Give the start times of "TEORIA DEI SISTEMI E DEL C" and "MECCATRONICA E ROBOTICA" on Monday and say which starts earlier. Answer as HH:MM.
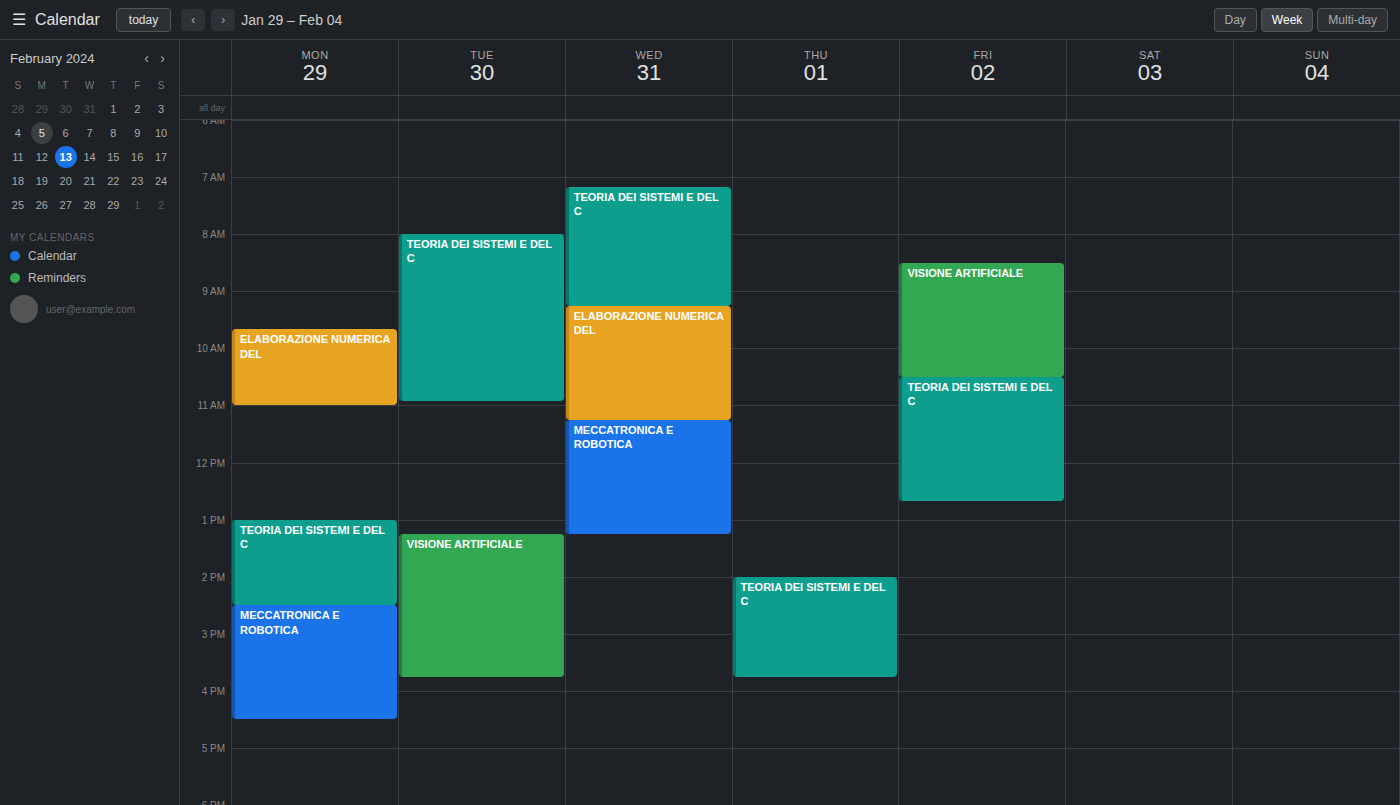
"TEORIA DEI SISTEMI E DEL C" 13:00; "MECCATRONICA E ROBOTICA" 14:30.